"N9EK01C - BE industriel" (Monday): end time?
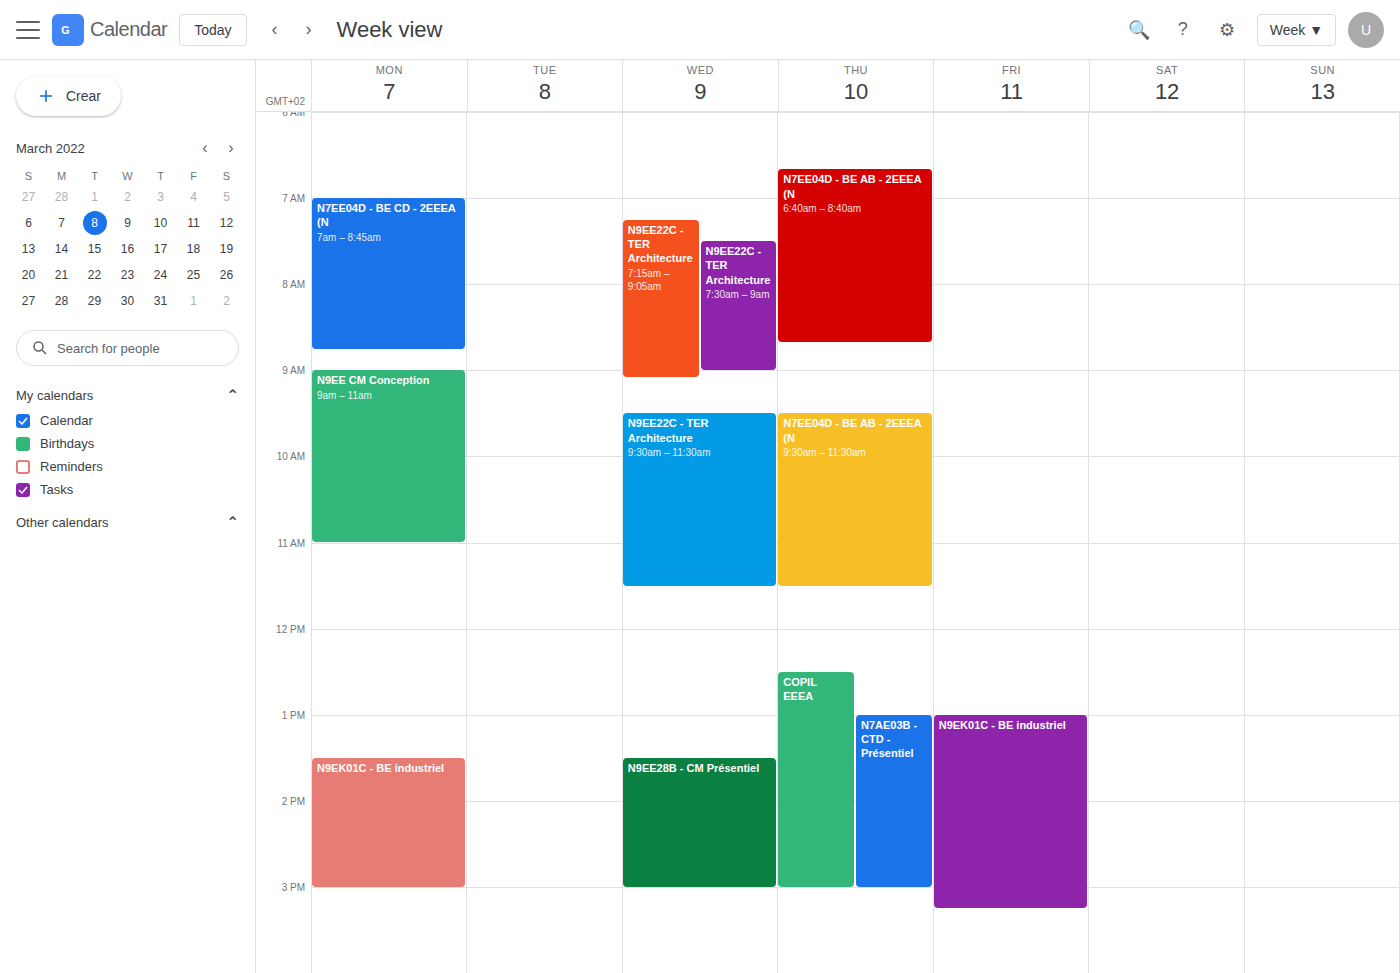
3:00 PM